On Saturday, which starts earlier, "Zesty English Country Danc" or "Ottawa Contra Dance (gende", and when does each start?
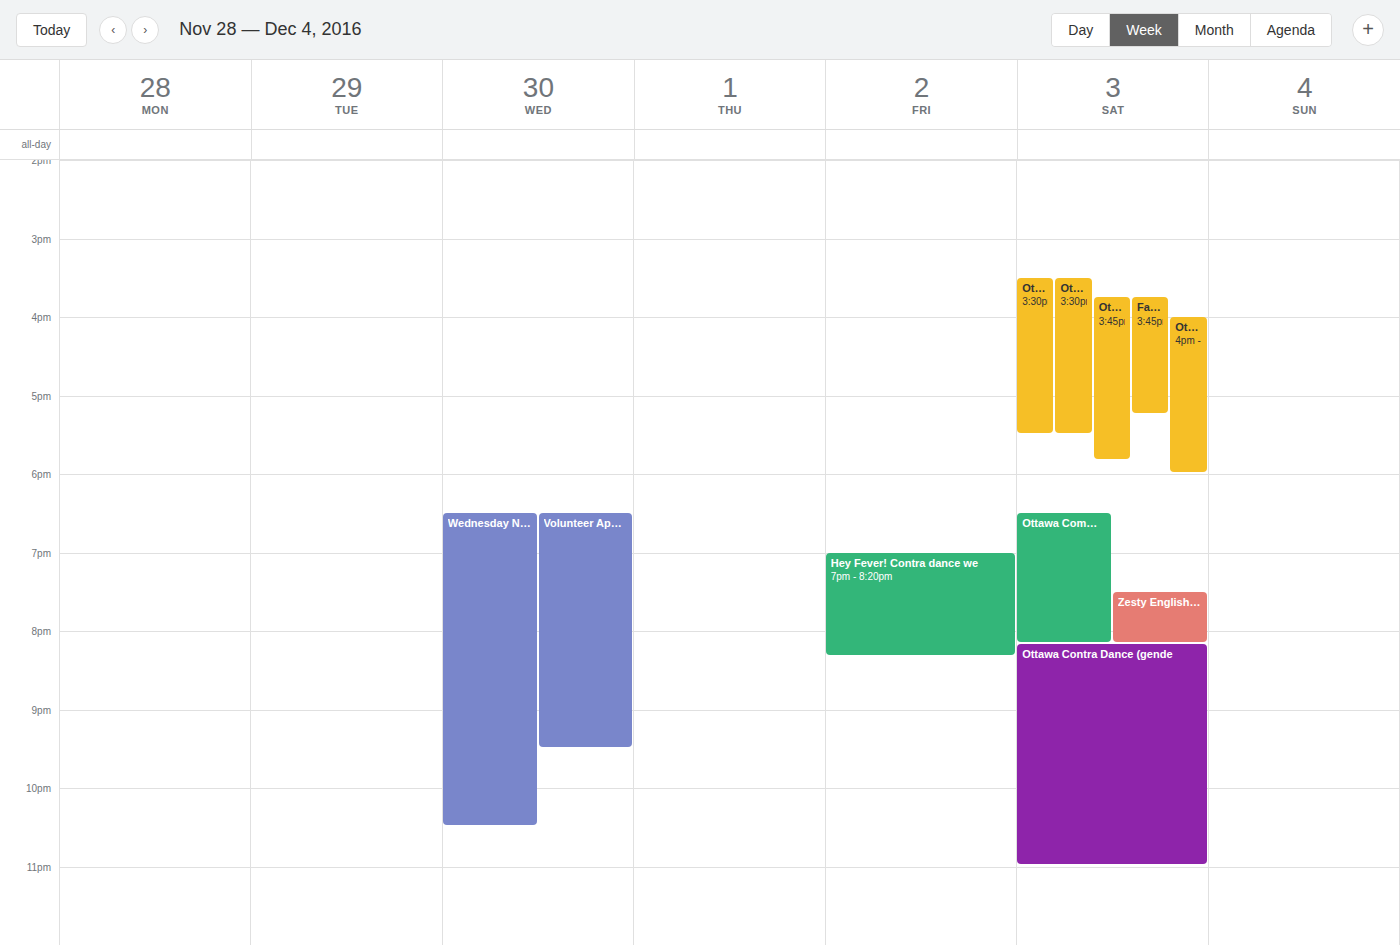
"Zesty English Country Danc" 7:30 PM; "Ottawa Contra Dance (gende" 8:10 PM.